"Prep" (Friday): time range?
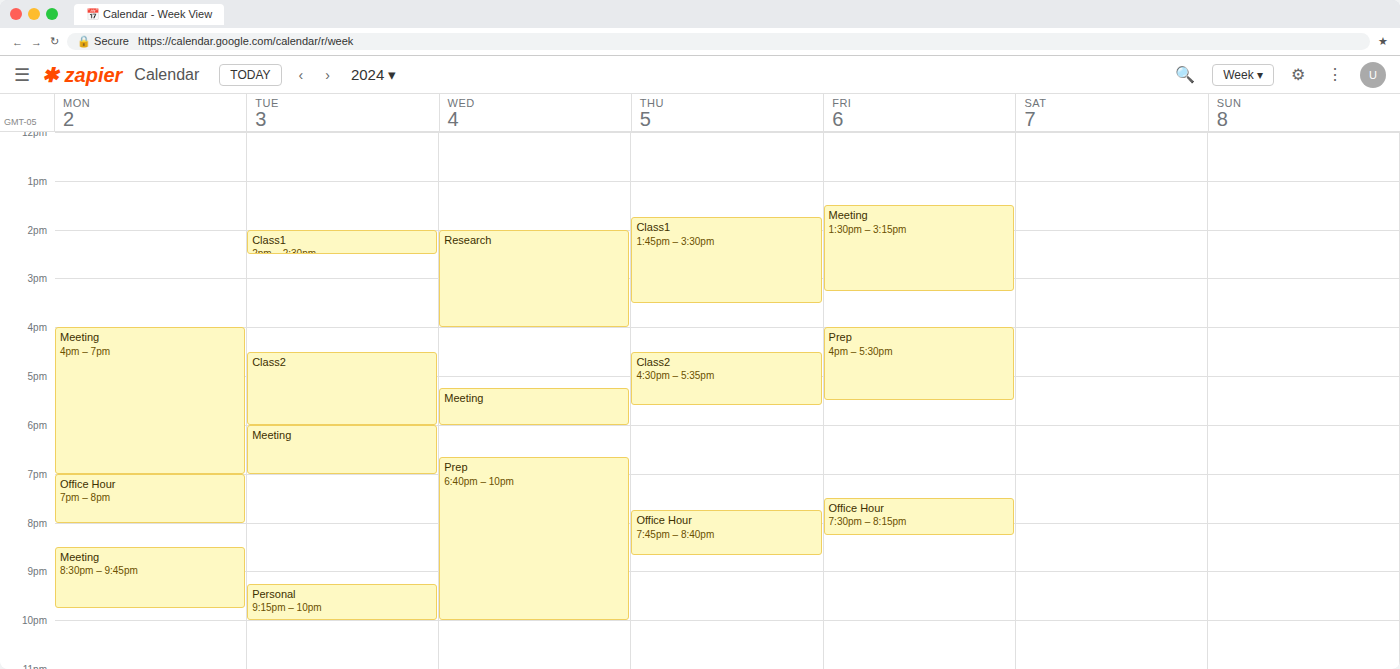
4:00 PM to 5:30 PM